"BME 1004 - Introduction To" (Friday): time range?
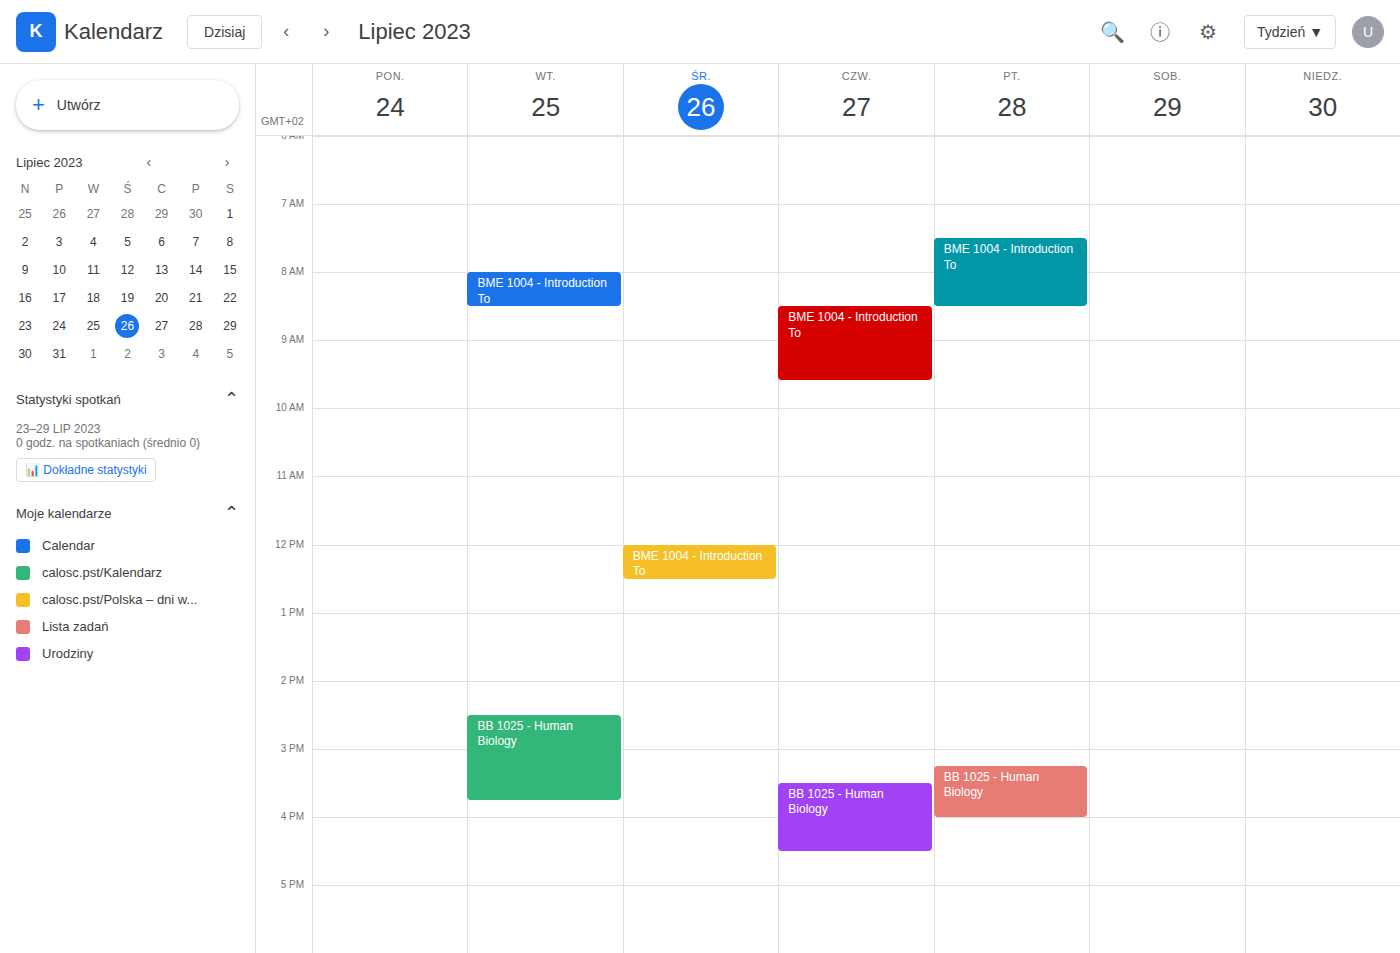
7:30 AM to 8:30 AM